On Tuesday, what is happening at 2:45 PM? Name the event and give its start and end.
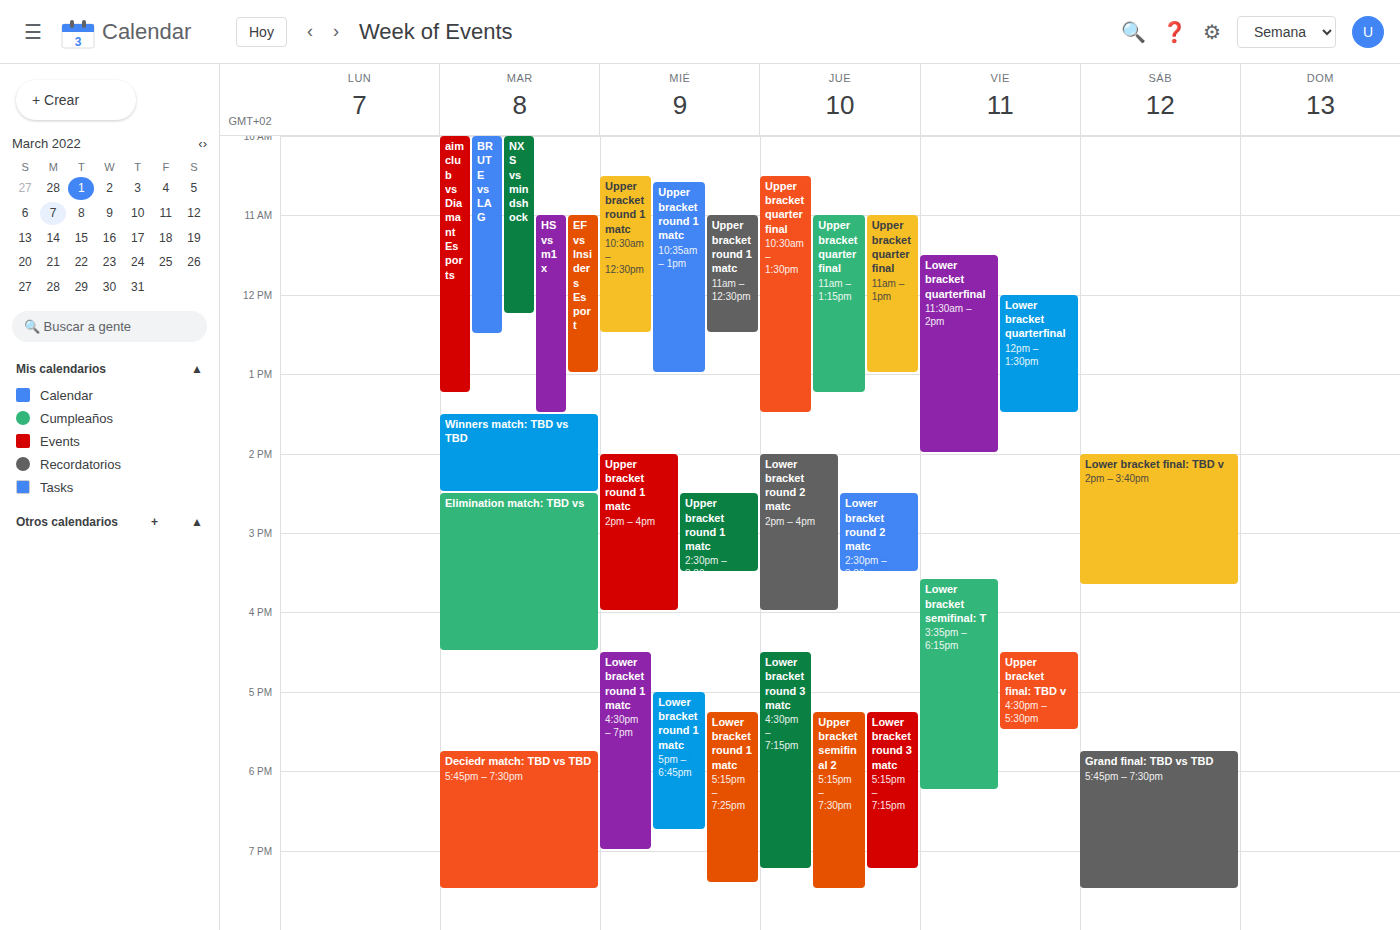
"Elimination match: TBD vs", 2:30 PM to 4:30 PM